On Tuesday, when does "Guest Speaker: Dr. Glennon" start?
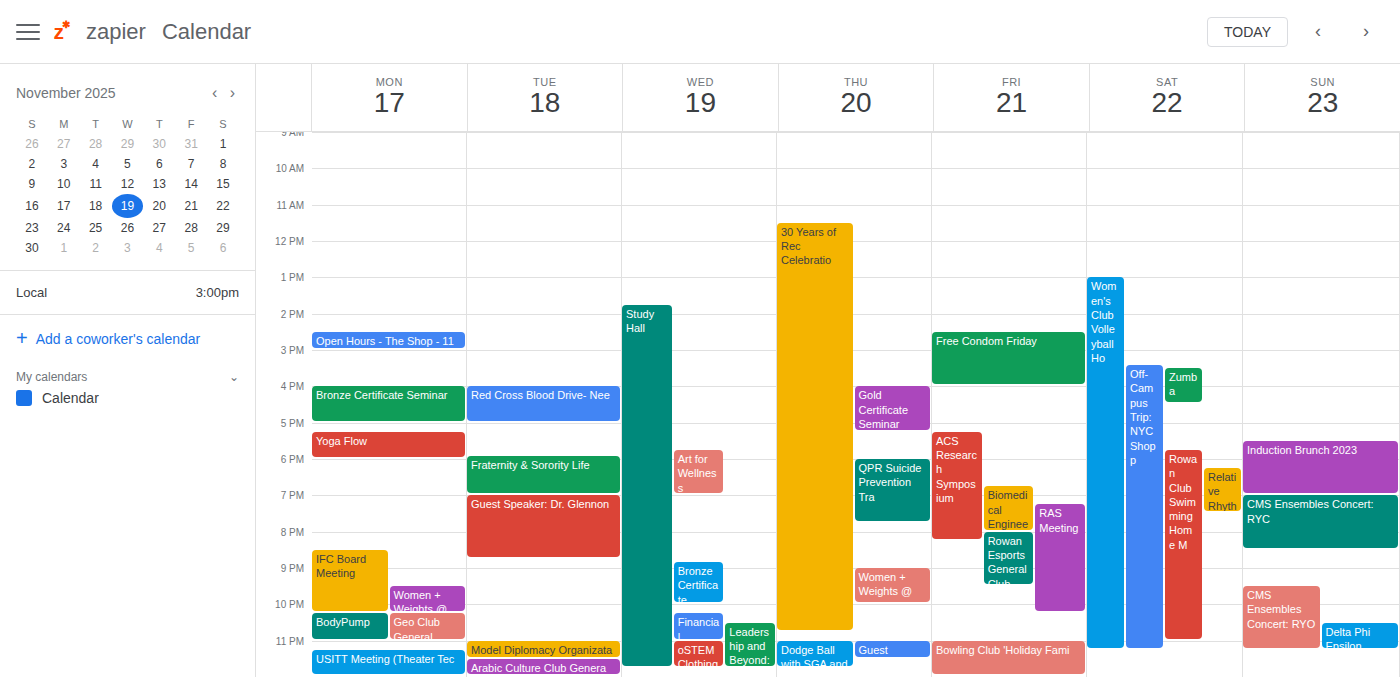
7:00 PM